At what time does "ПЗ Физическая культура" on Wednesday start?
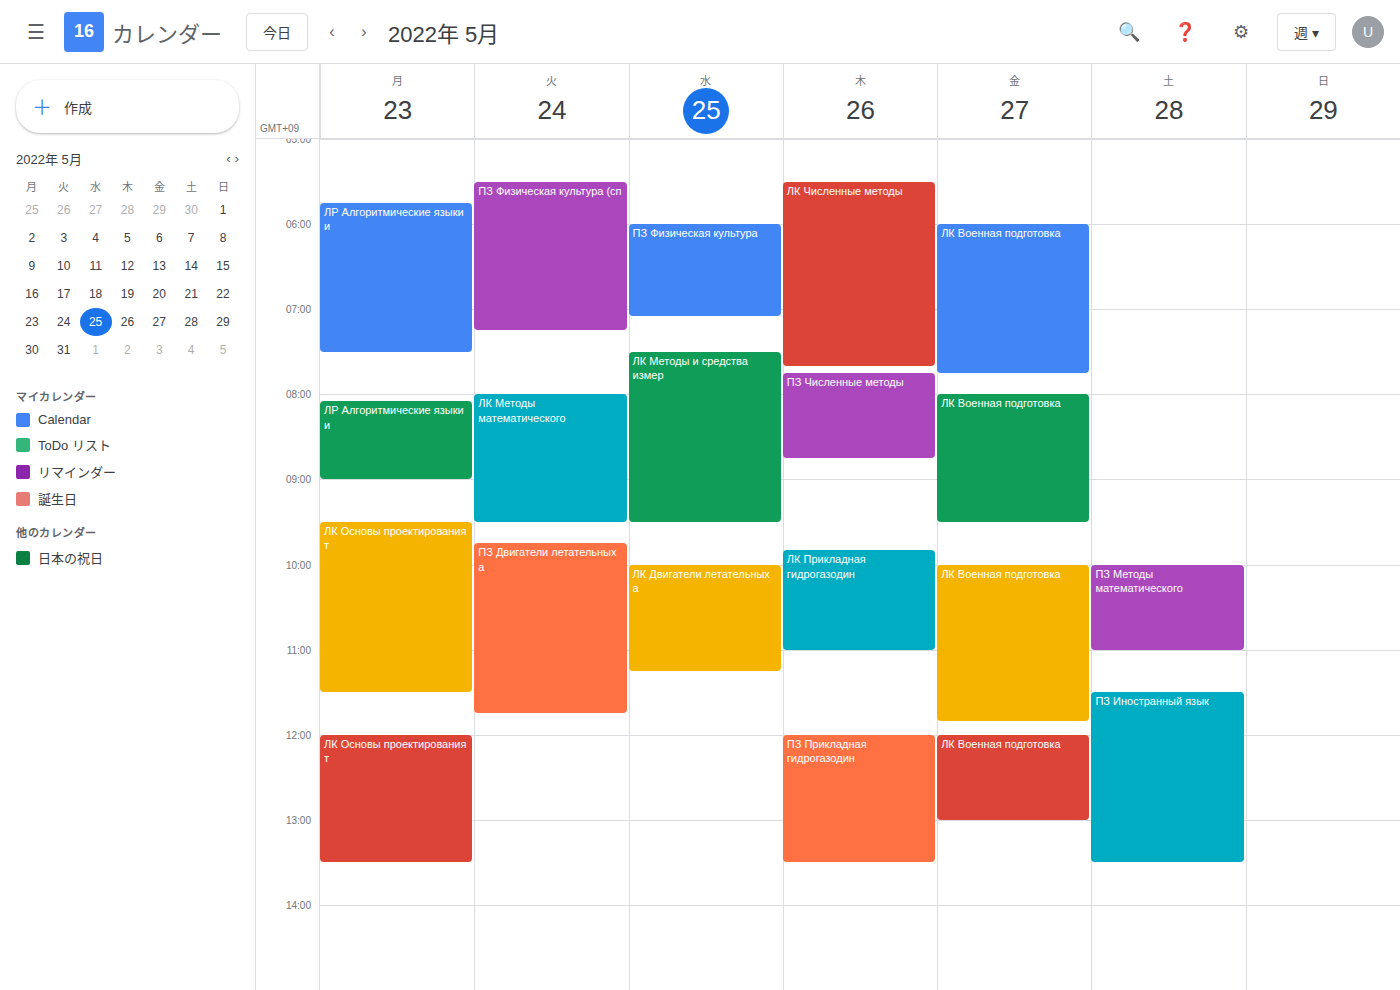
06:00